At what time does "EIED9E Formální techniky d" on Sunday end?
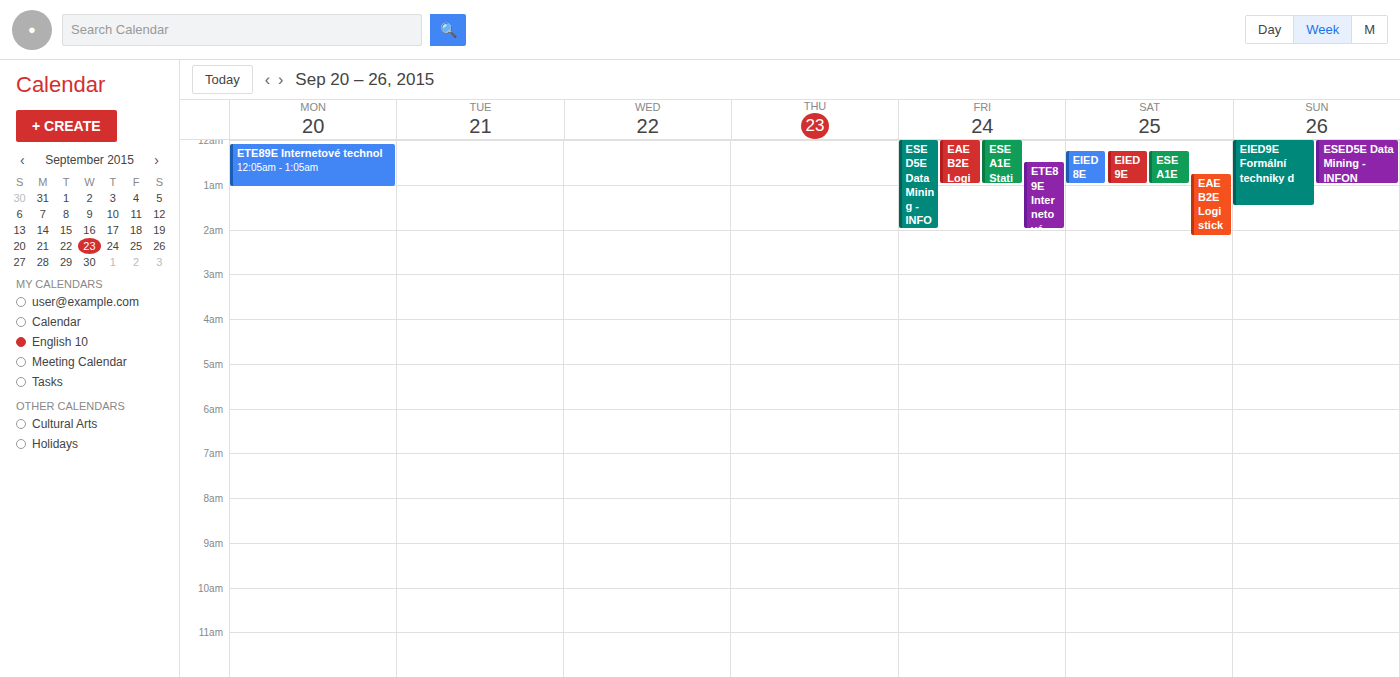
1:30 AM